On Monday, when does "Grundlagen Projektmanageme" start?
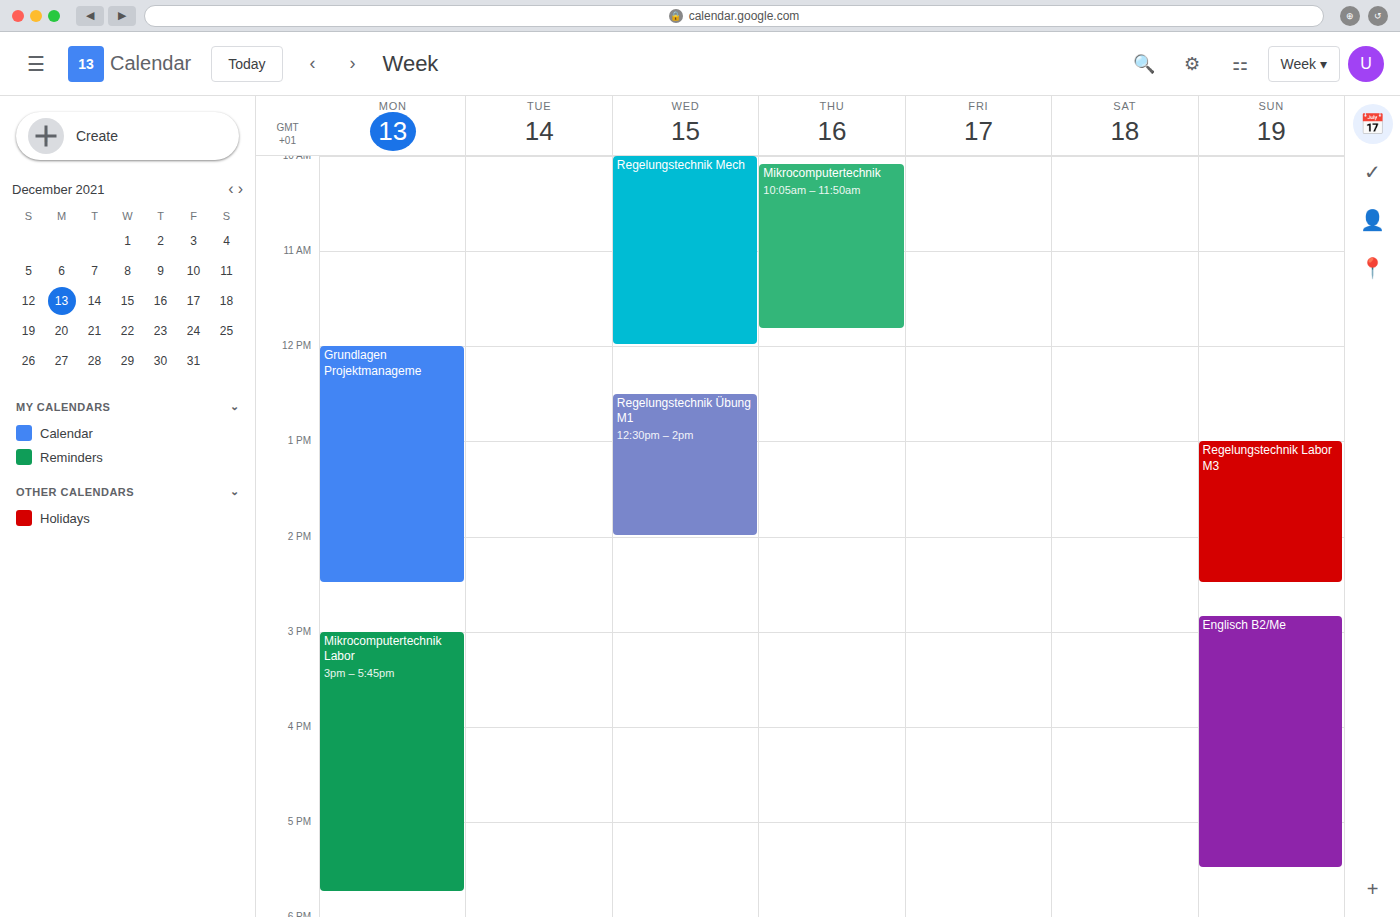
12:00 PM